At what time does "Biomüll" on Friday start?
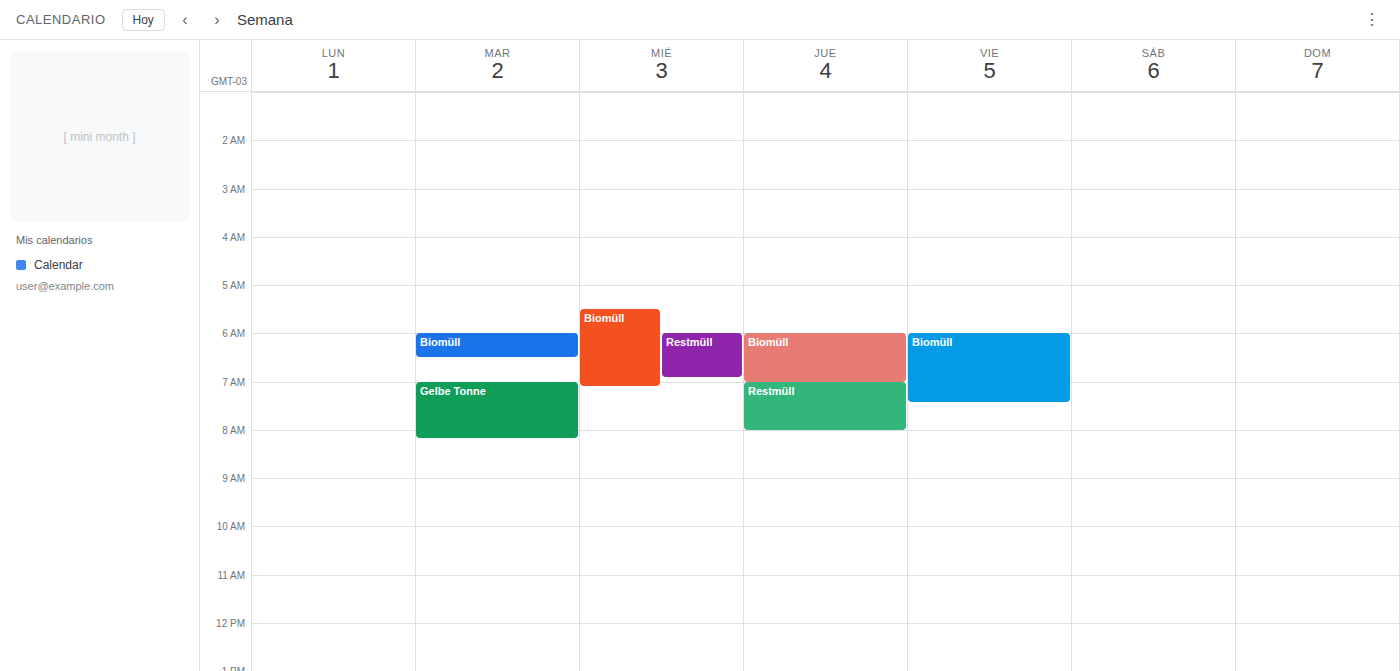
6:00 AM